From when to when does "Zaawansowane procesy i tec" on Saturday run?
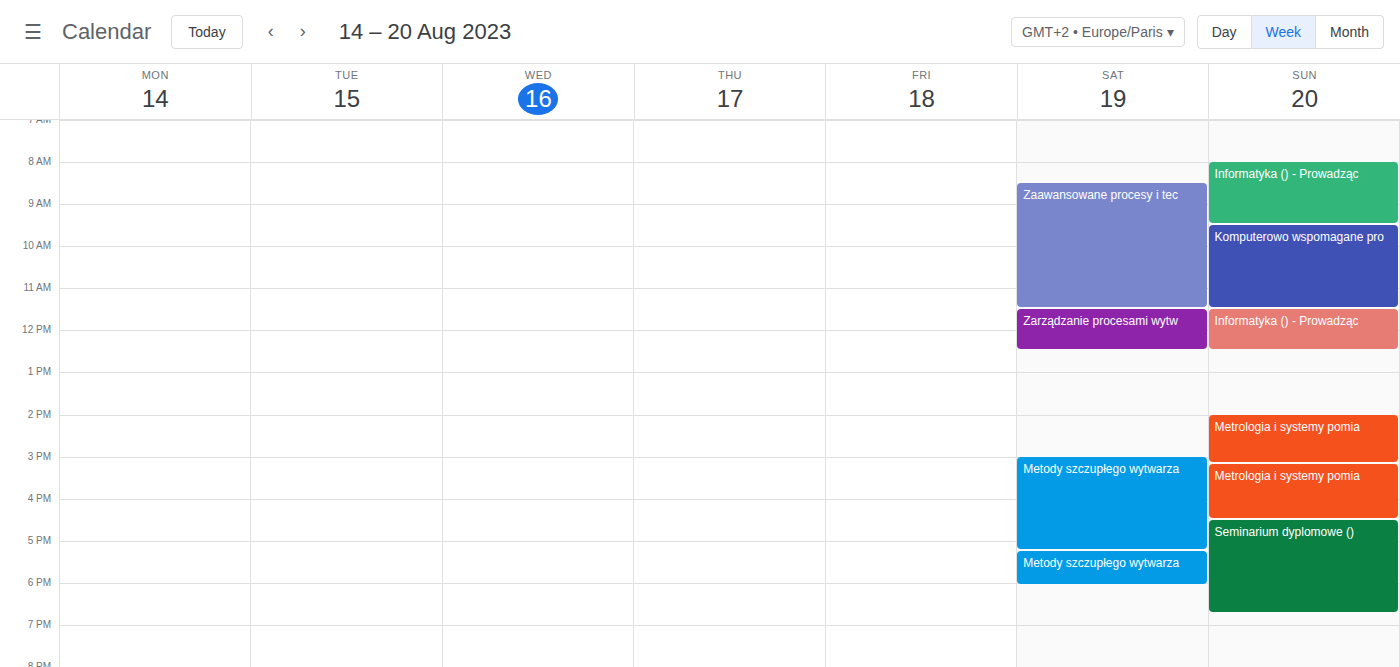
8:30 AM to 11:30 AM